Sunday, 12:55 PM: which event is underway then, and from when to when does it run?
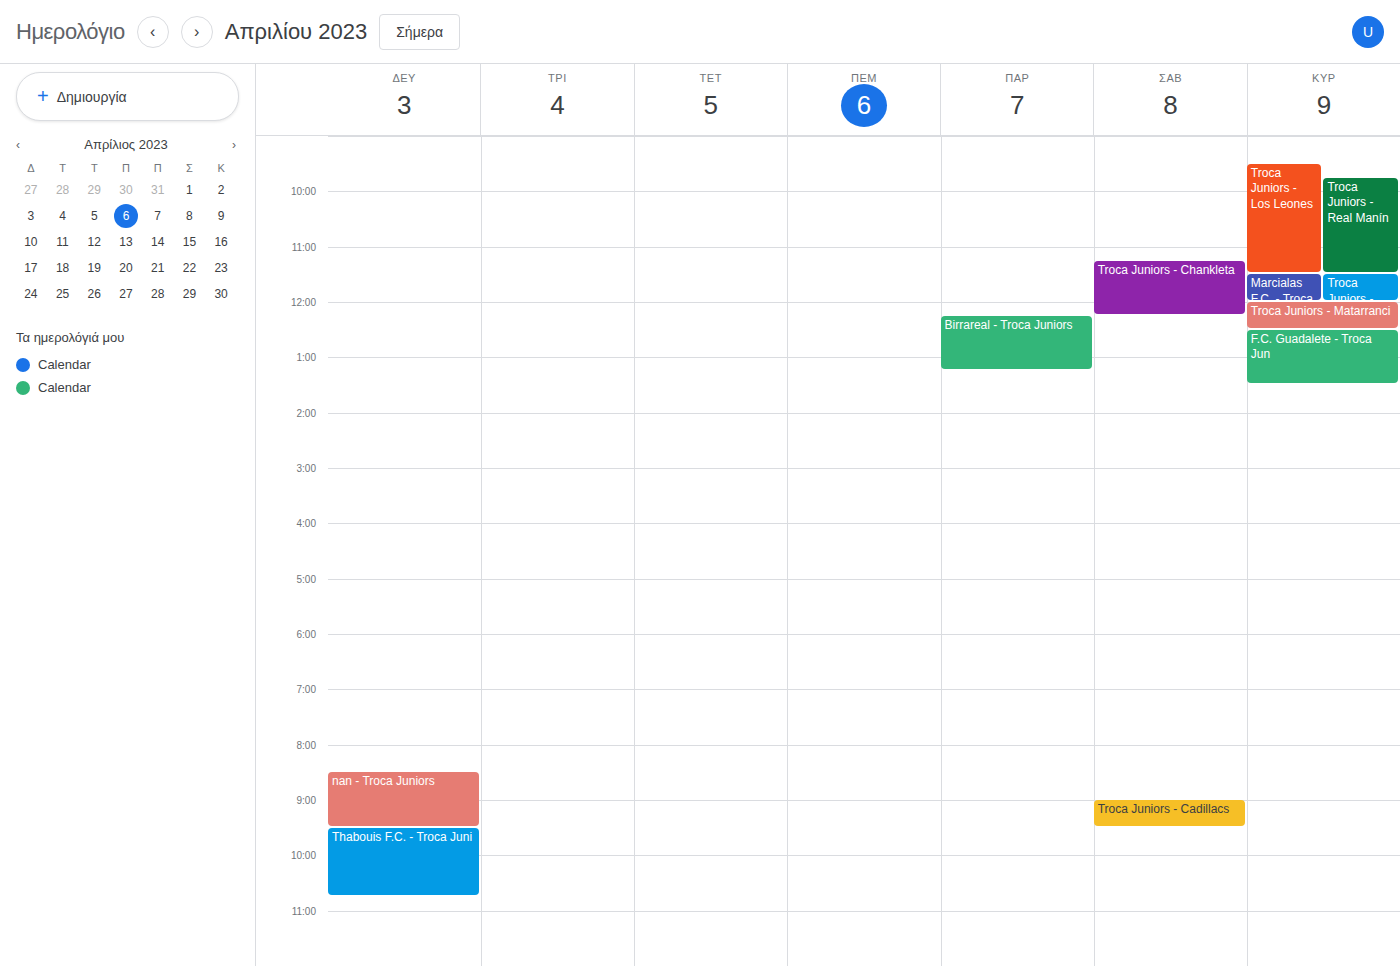
"F.C. Guadalete - Troca Jun", 12:30 PM to 1:30 PM